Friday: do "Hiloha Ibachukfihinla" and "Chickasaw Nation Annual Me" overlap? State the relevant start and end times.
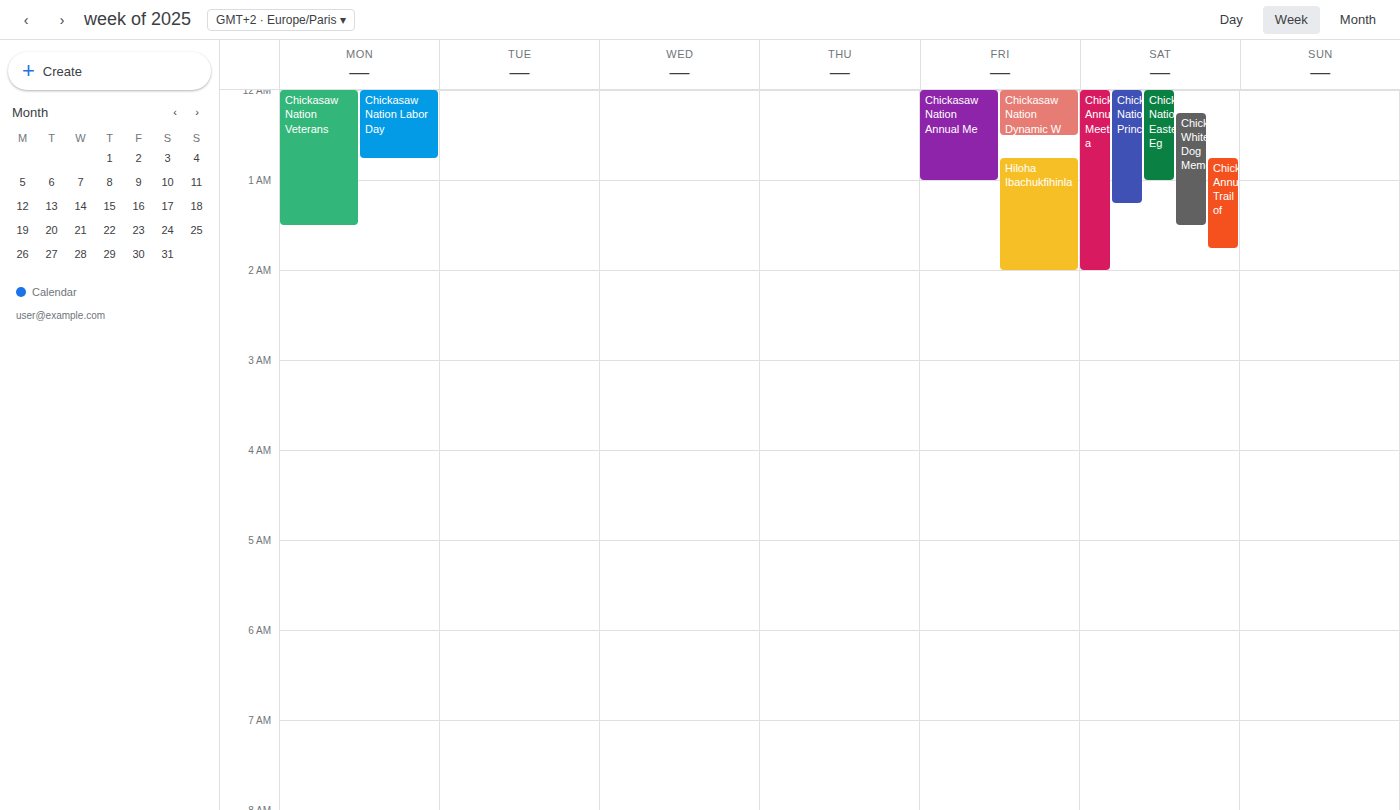
"Hiloha Ibachukfihinla" starts at 12:45 AM, before "Chickasaw Nation Annual Me" ends at 1:00 AM -- they overlap.